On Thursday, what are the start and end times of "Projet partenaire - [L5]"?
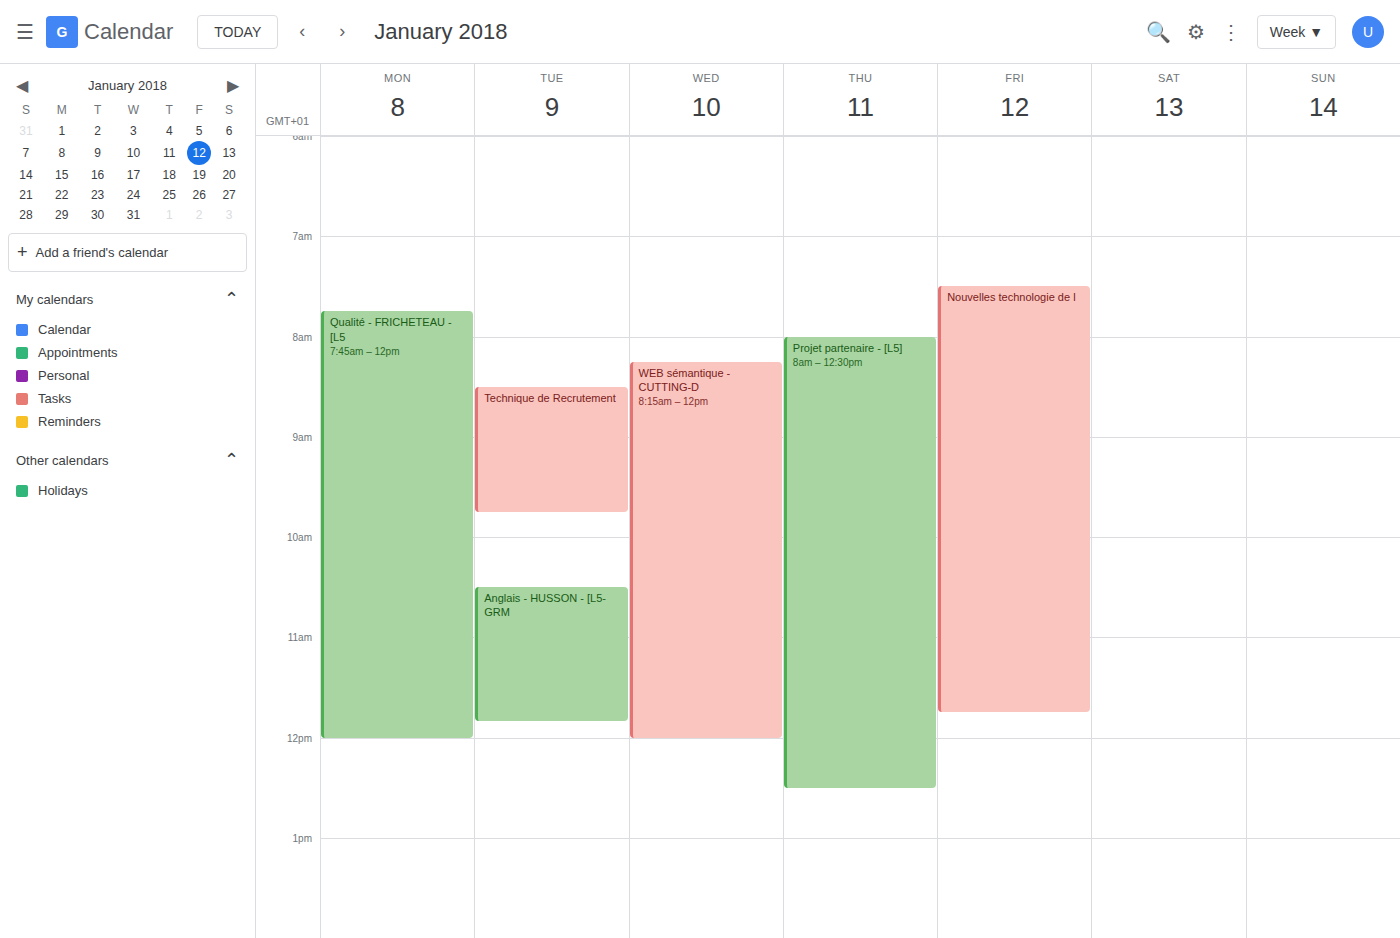
08:00 to 12:30